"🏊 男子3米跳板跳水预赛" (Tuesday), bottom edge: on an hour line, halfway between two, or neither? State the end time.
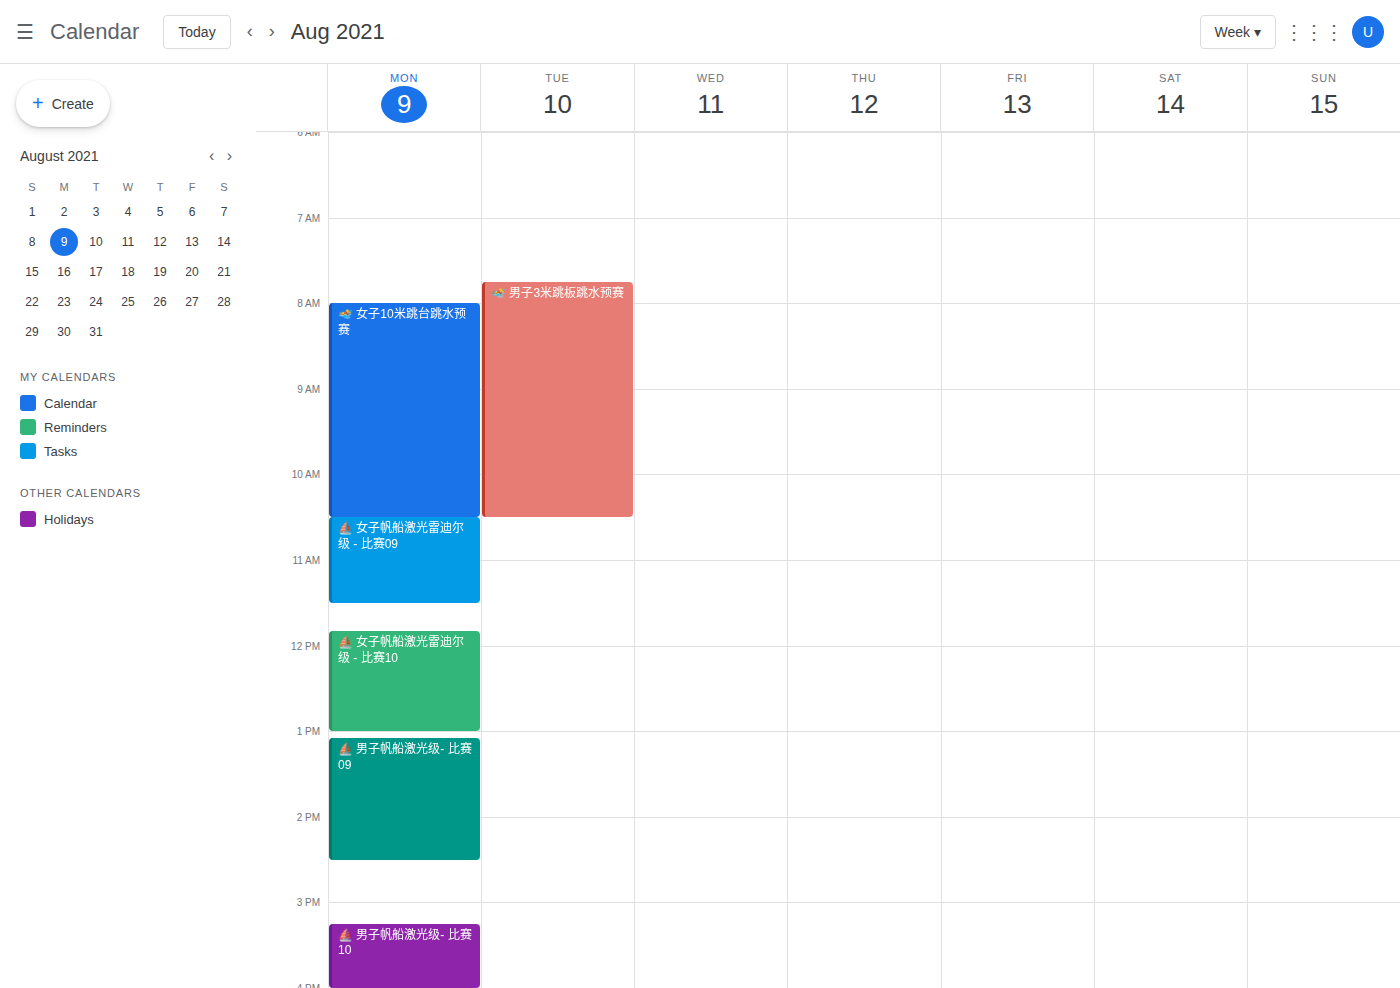
10:30 AM -- halfway between the 10 AM and 11 AM lines.